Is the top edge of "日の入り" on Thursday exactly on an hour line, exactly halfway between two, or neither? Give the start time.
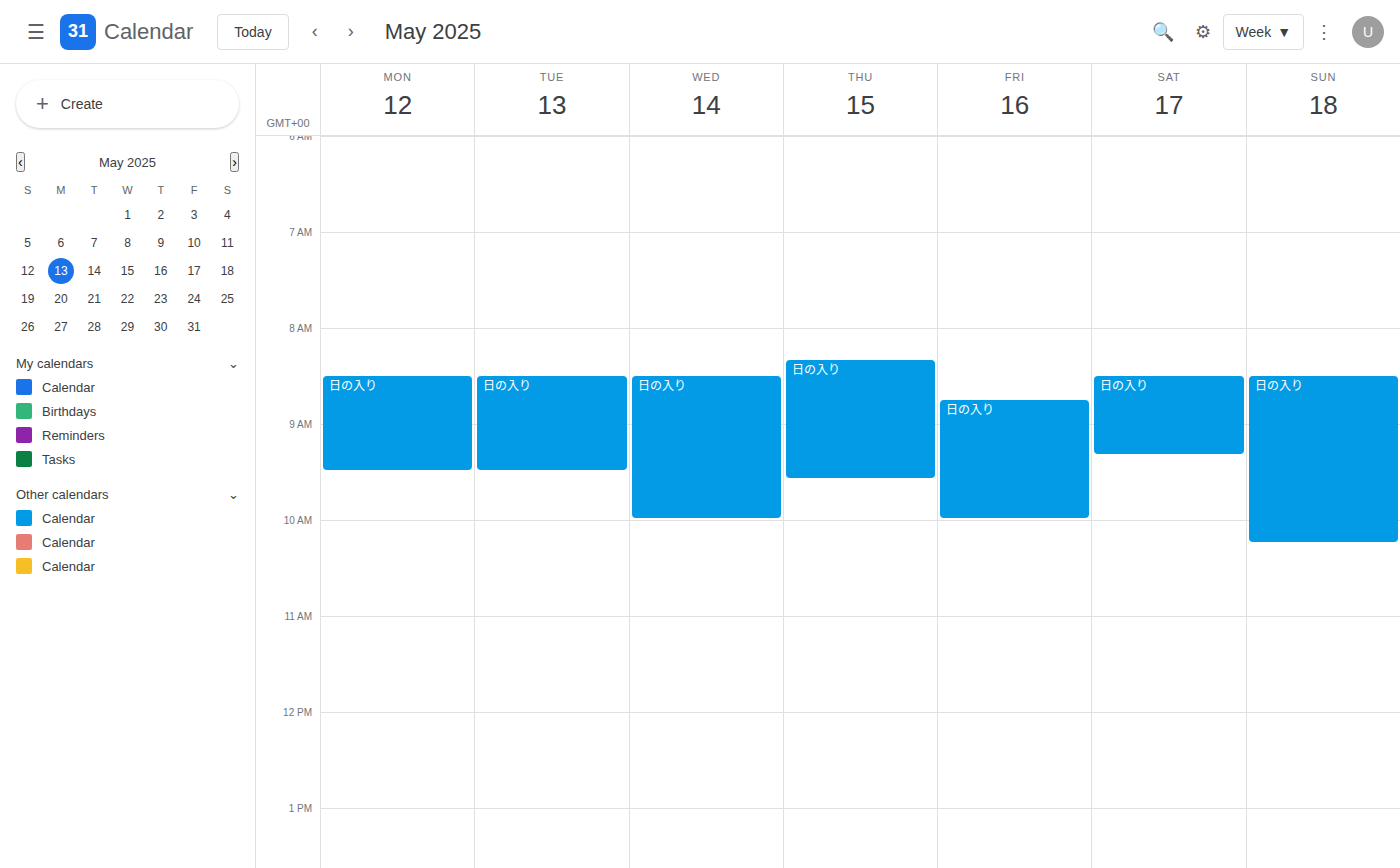
8:20 AM -- neither: 20 minutes below the 8 AM line and 40 minutes above the 9 AM line.